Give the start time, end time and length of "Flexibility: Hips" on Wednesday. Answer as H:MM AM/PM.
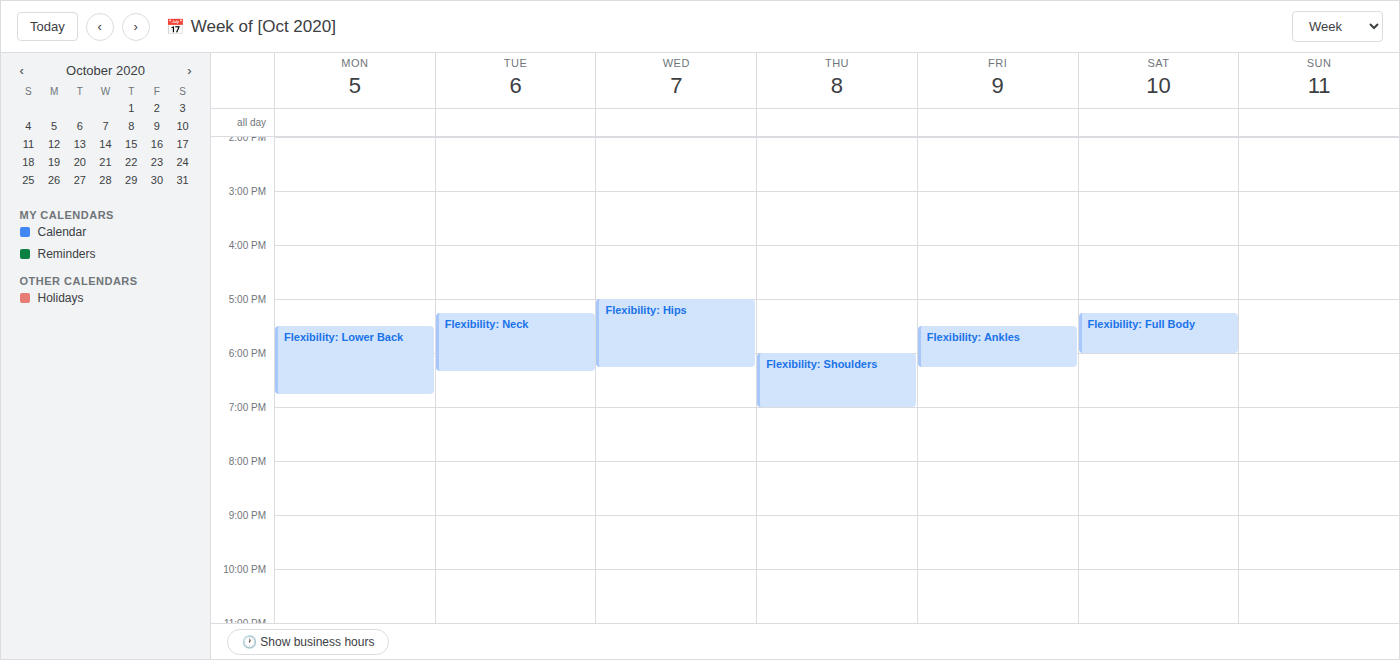
5:00 PM to 6:15 PM, 1 hour 15 minutes